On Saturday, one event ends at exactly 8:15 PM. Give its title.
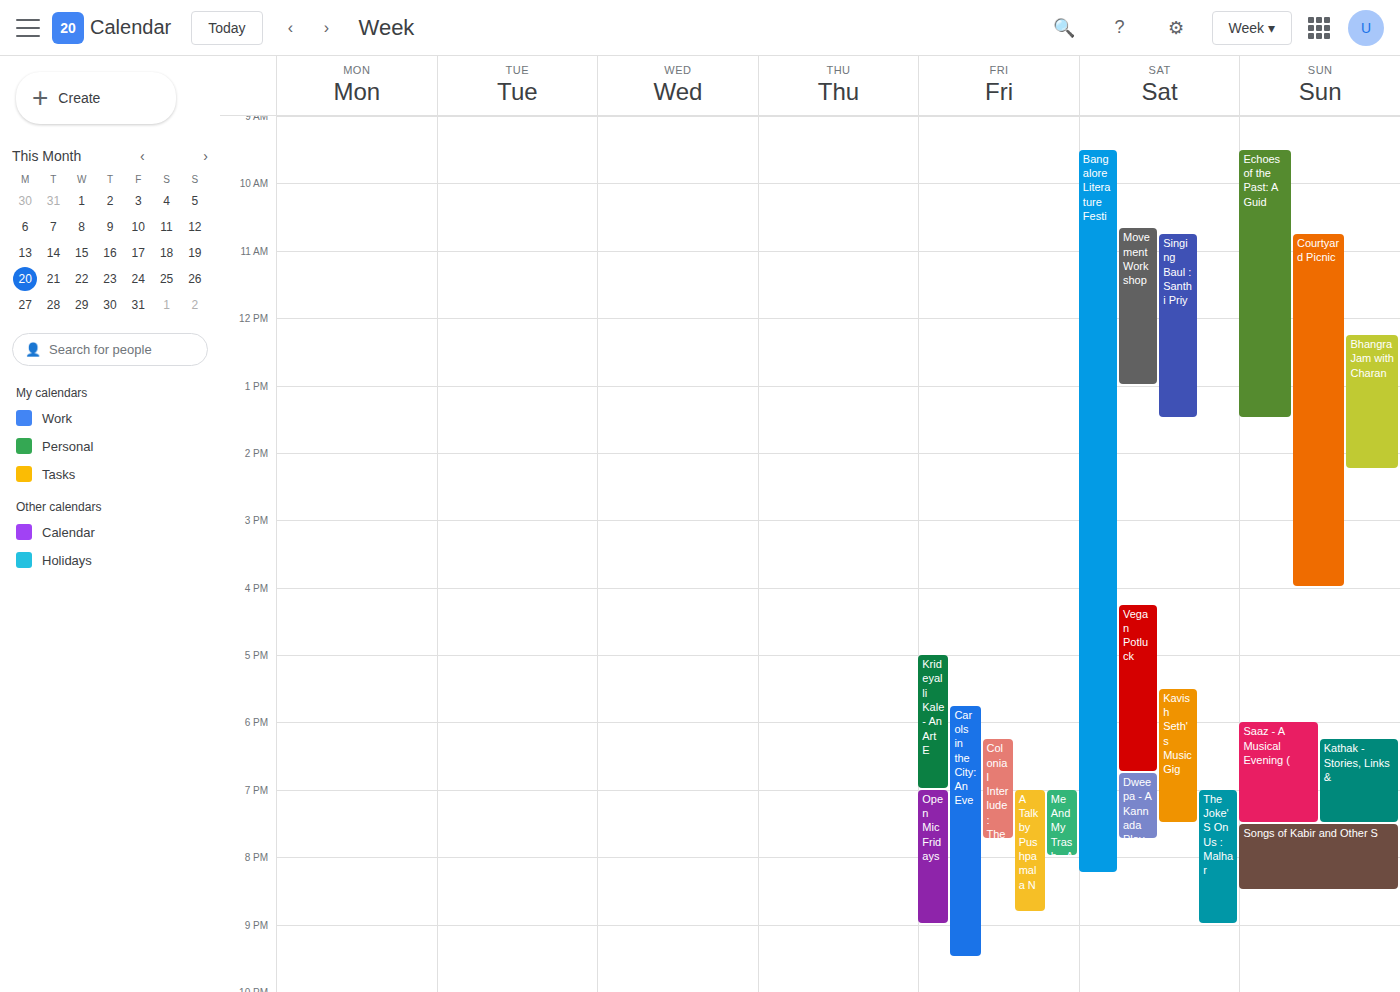
"Bangalore Literature Festi"